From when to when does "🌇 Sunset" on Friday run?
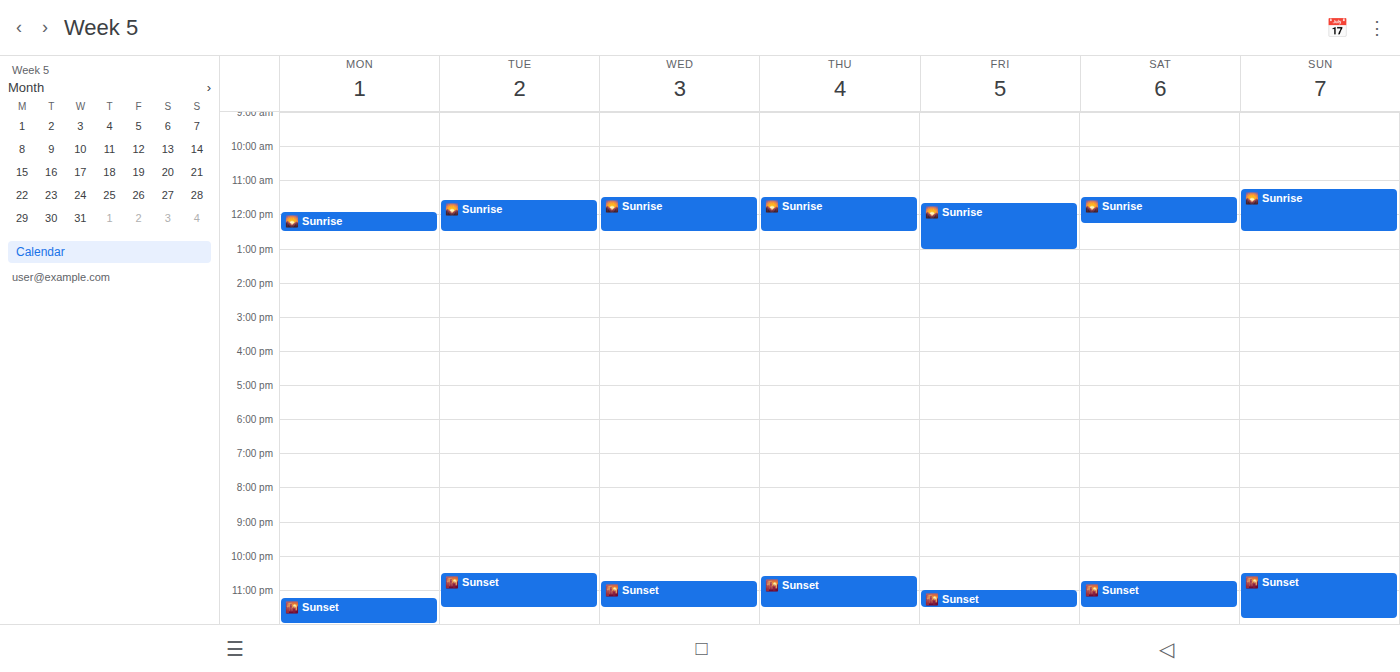
11:00 PM to 11:30 PM